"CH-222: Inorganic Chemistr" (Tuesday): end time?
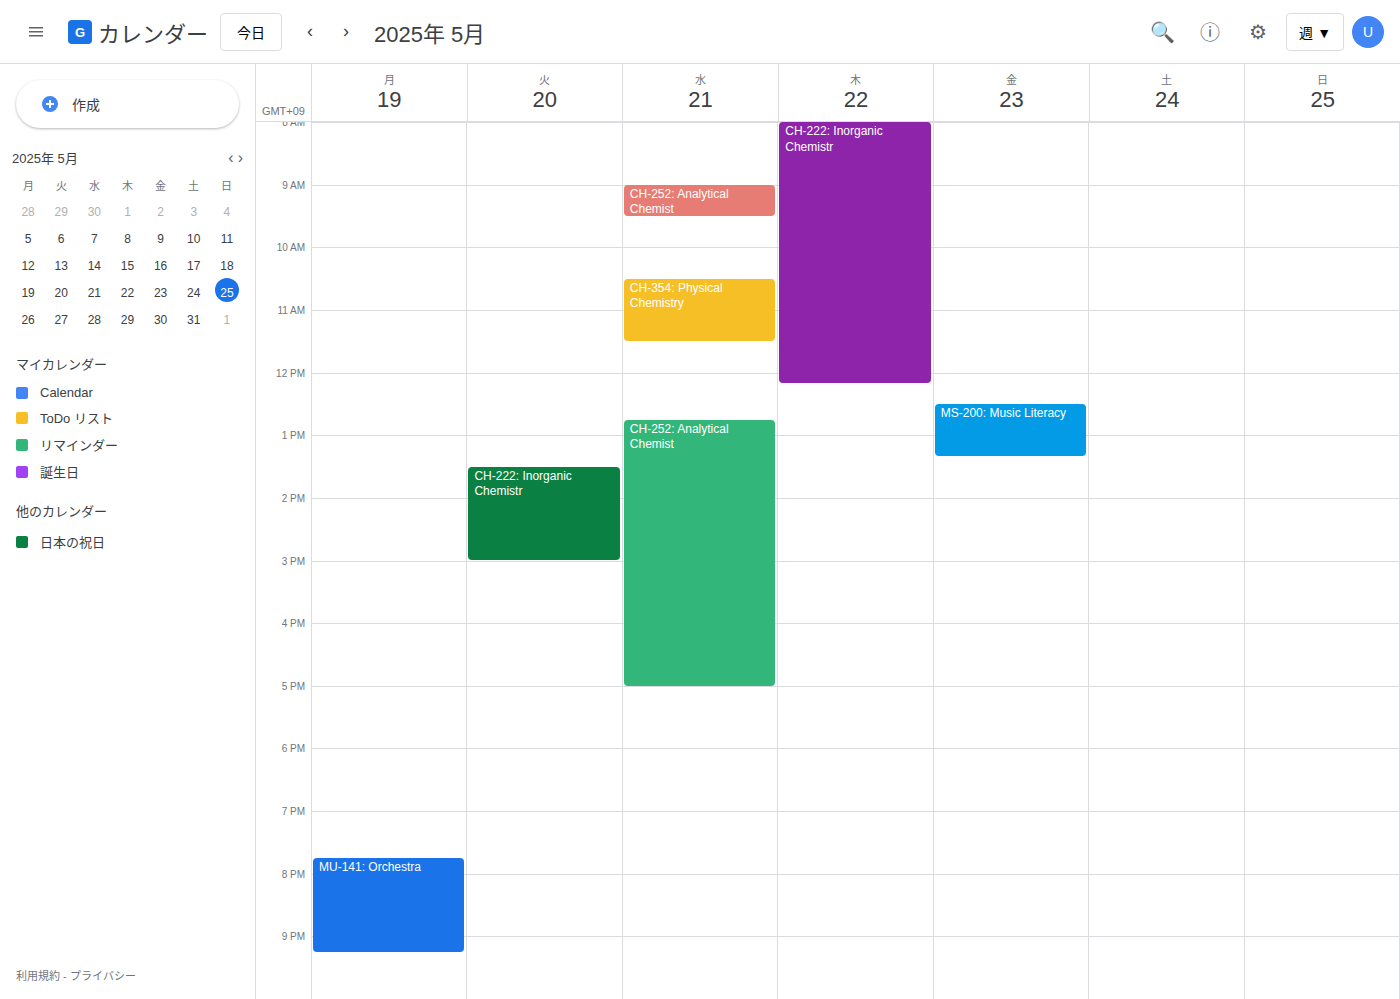
3:00 PM